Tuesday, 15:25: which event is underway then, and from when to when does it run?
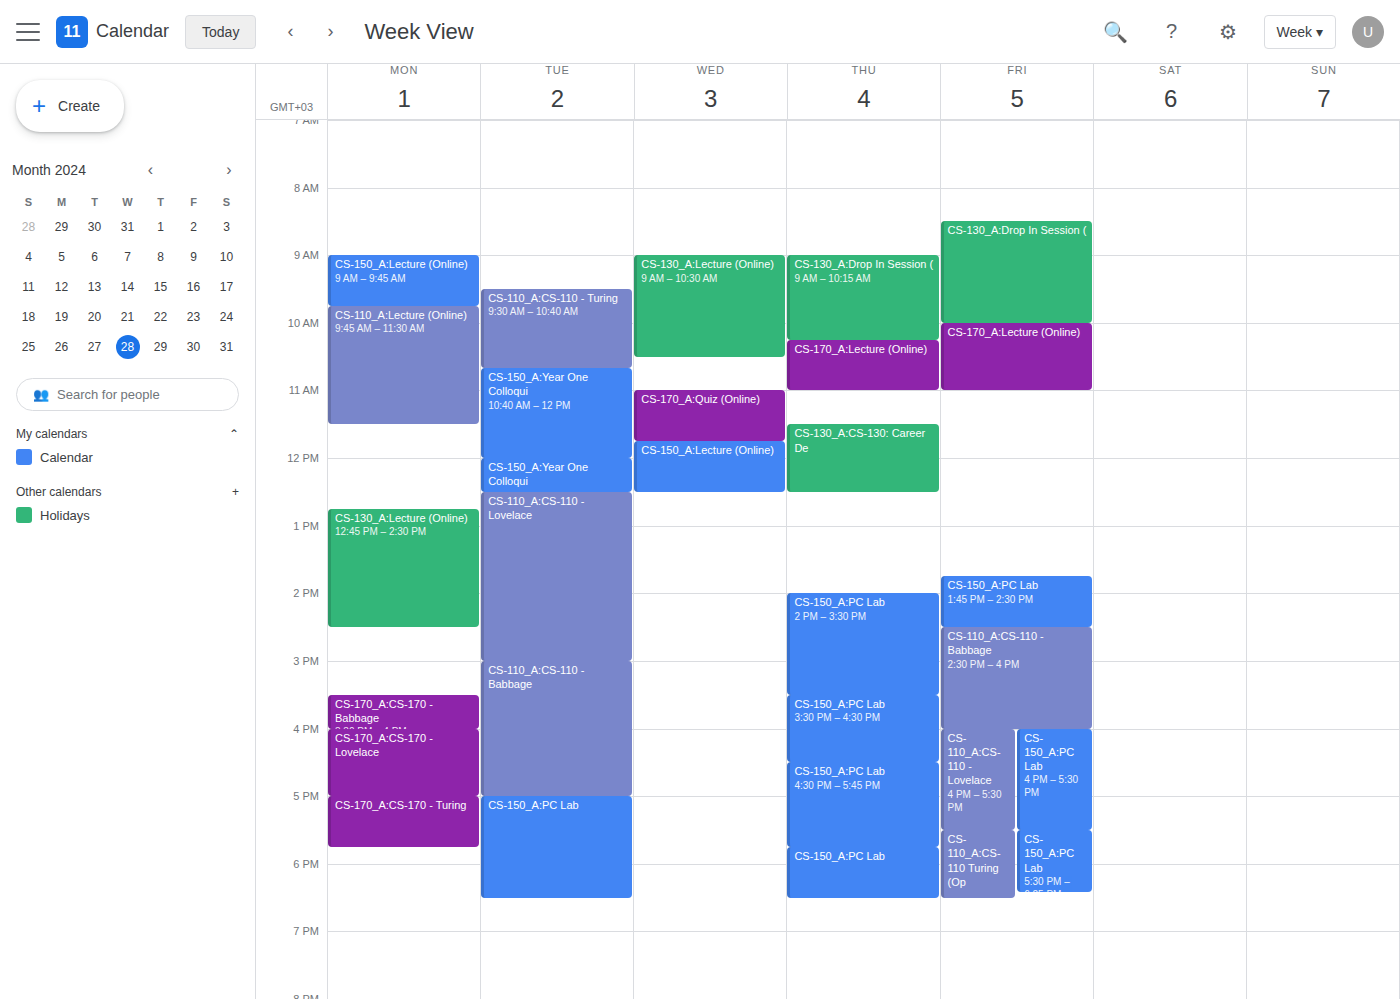
"CS-110_A:CS-110 - Babbage", 15:00 to 17:00